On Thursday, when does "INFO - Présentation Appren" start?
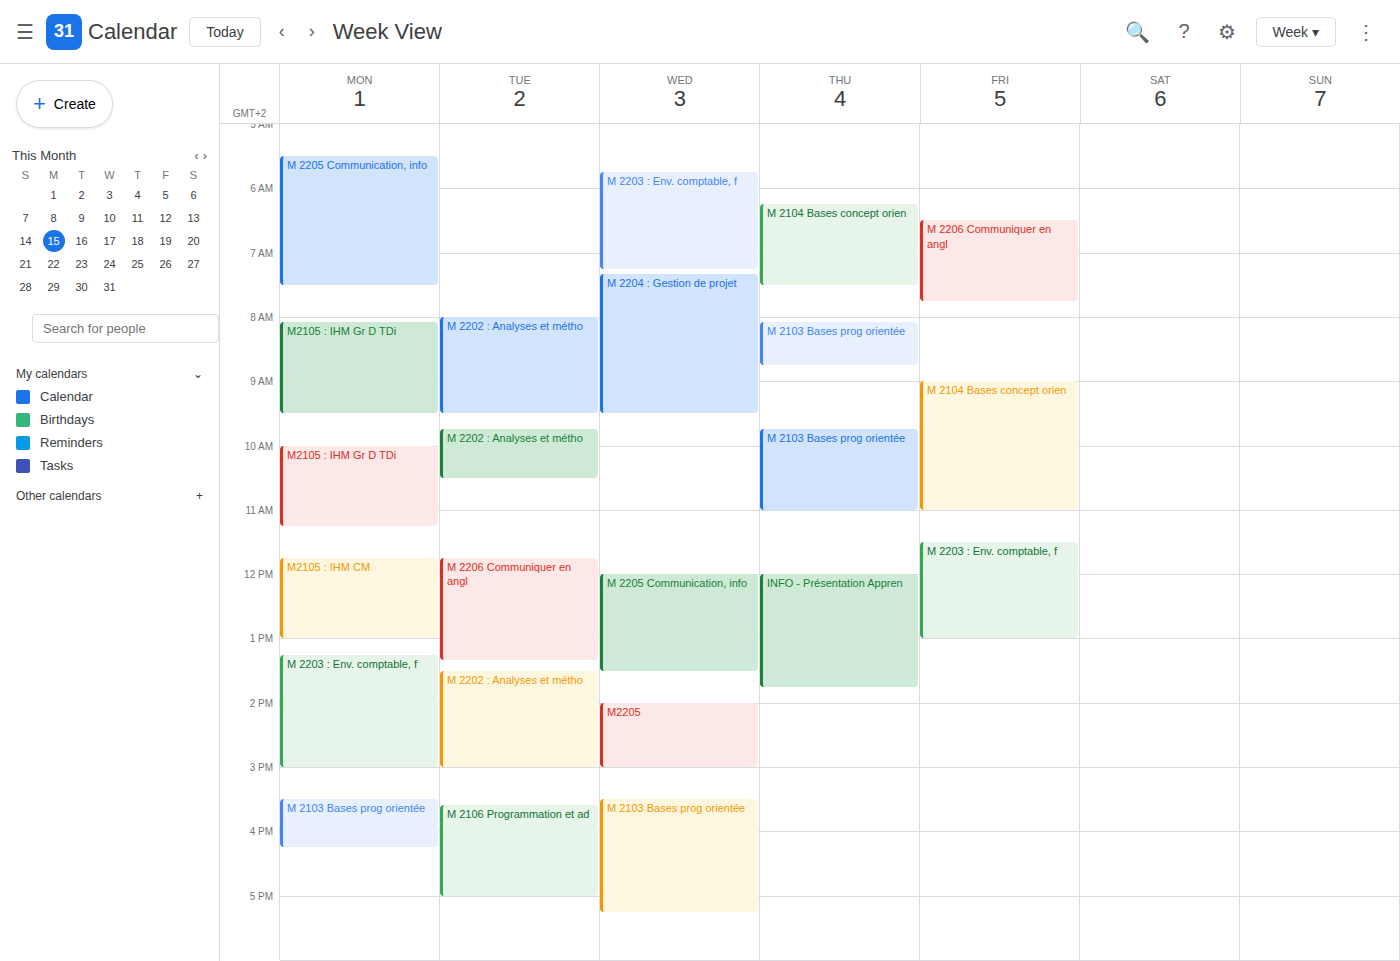
12:00 PM